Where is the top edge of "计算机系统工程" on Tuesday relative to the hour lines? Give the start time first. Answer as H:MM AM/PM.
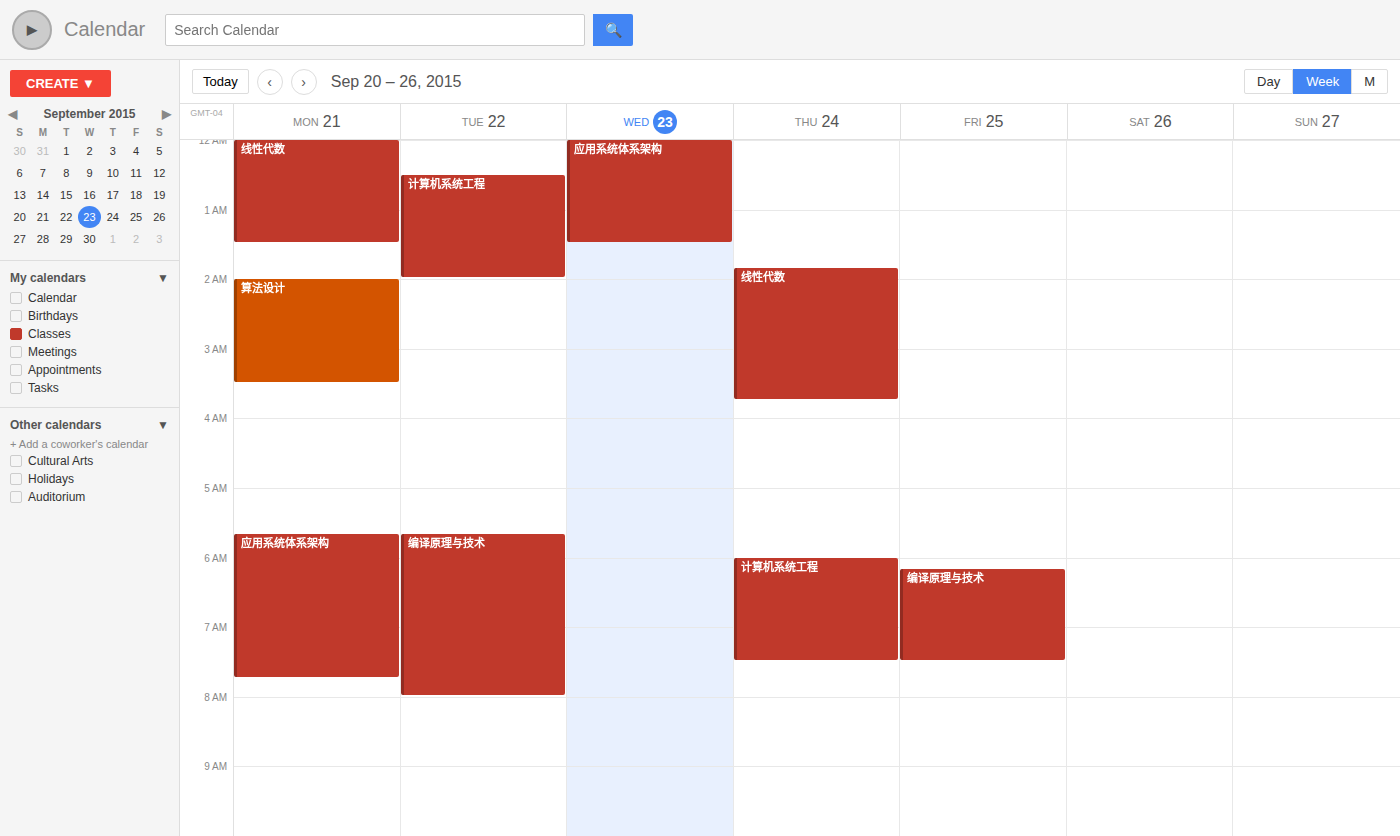
12:30 AM -- halfway between the 12 AM and 1 AM lines.